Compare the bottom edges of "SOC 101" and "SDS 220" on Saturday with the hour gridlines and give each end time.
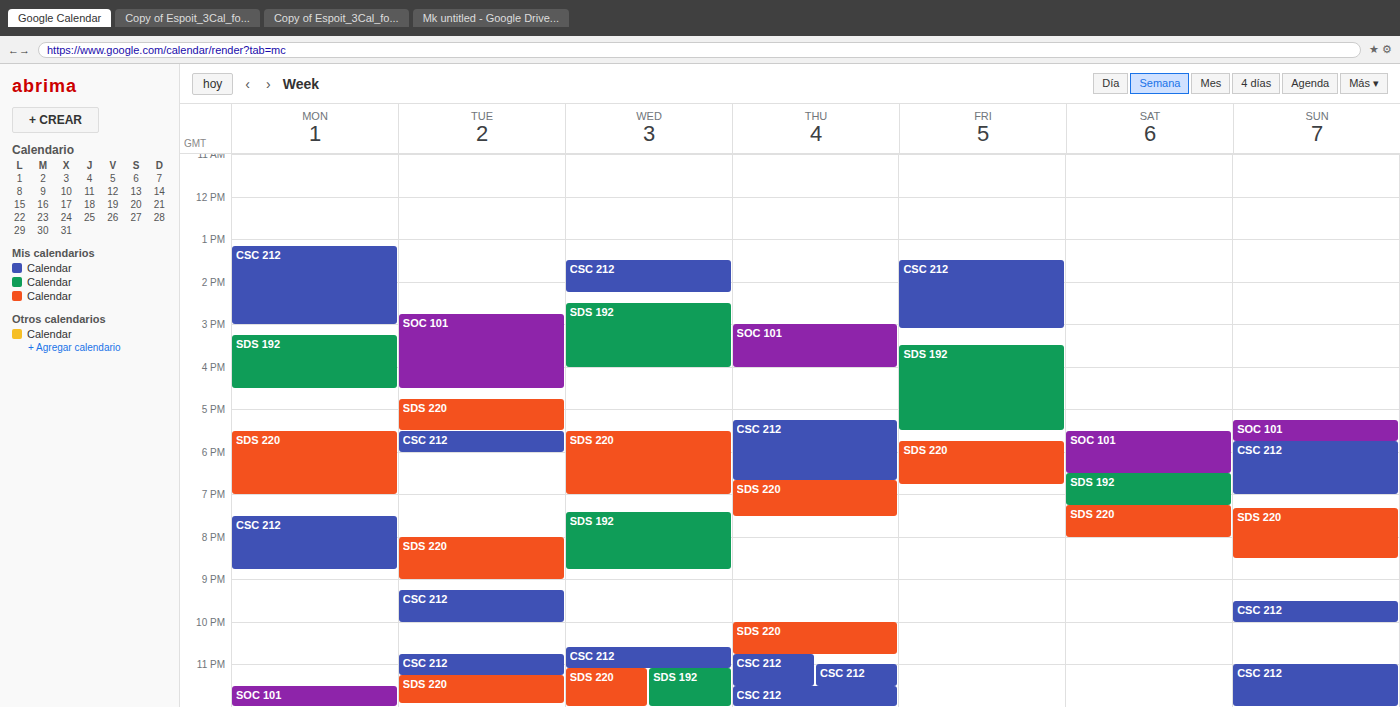
"SOC 101": 6:30 PM, halfway between the 6 PM and 7 PM lines. "SDS 220": 8:00 PM, exactly on the 8 PM line.